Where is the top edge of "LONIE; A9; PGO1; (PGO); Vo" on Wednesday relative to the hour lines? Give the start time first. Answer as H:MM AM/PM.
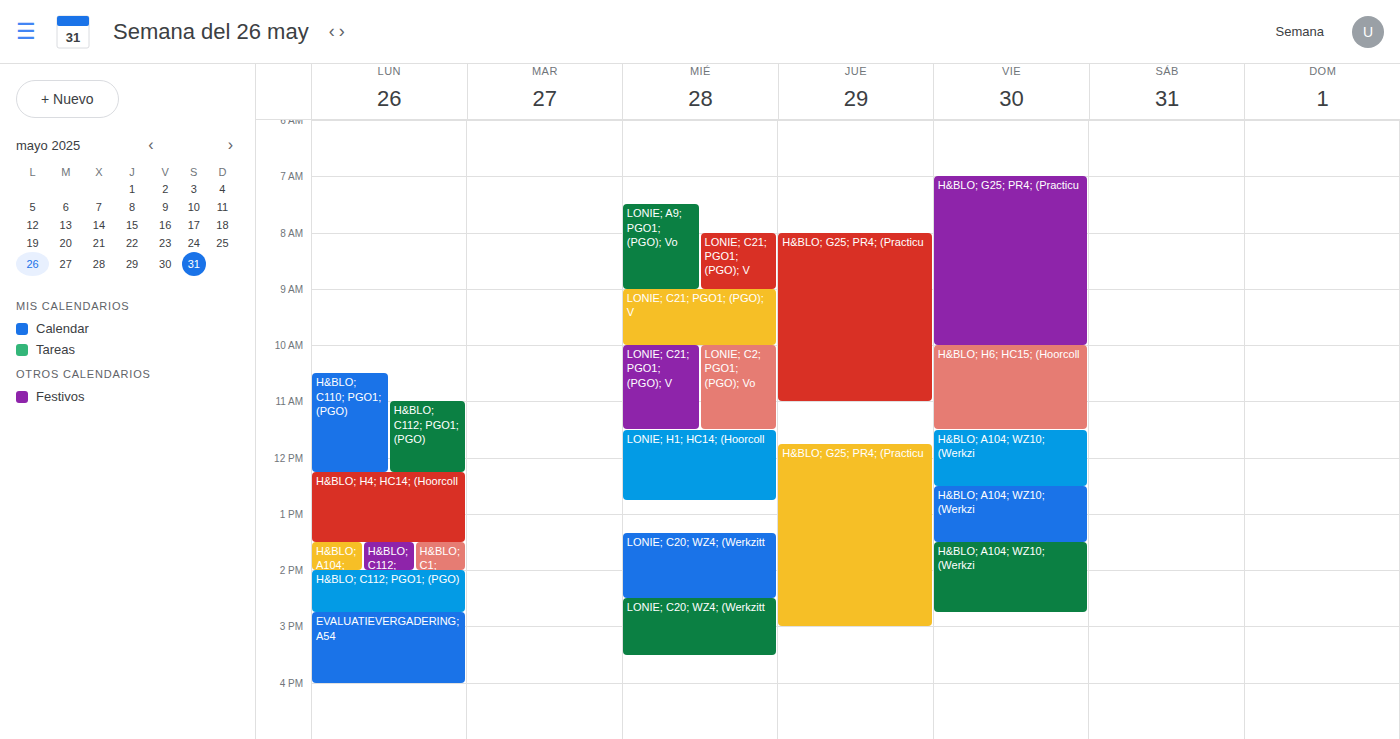
7:30 AM -- halfway between the 7 AM and 8 AM lines.